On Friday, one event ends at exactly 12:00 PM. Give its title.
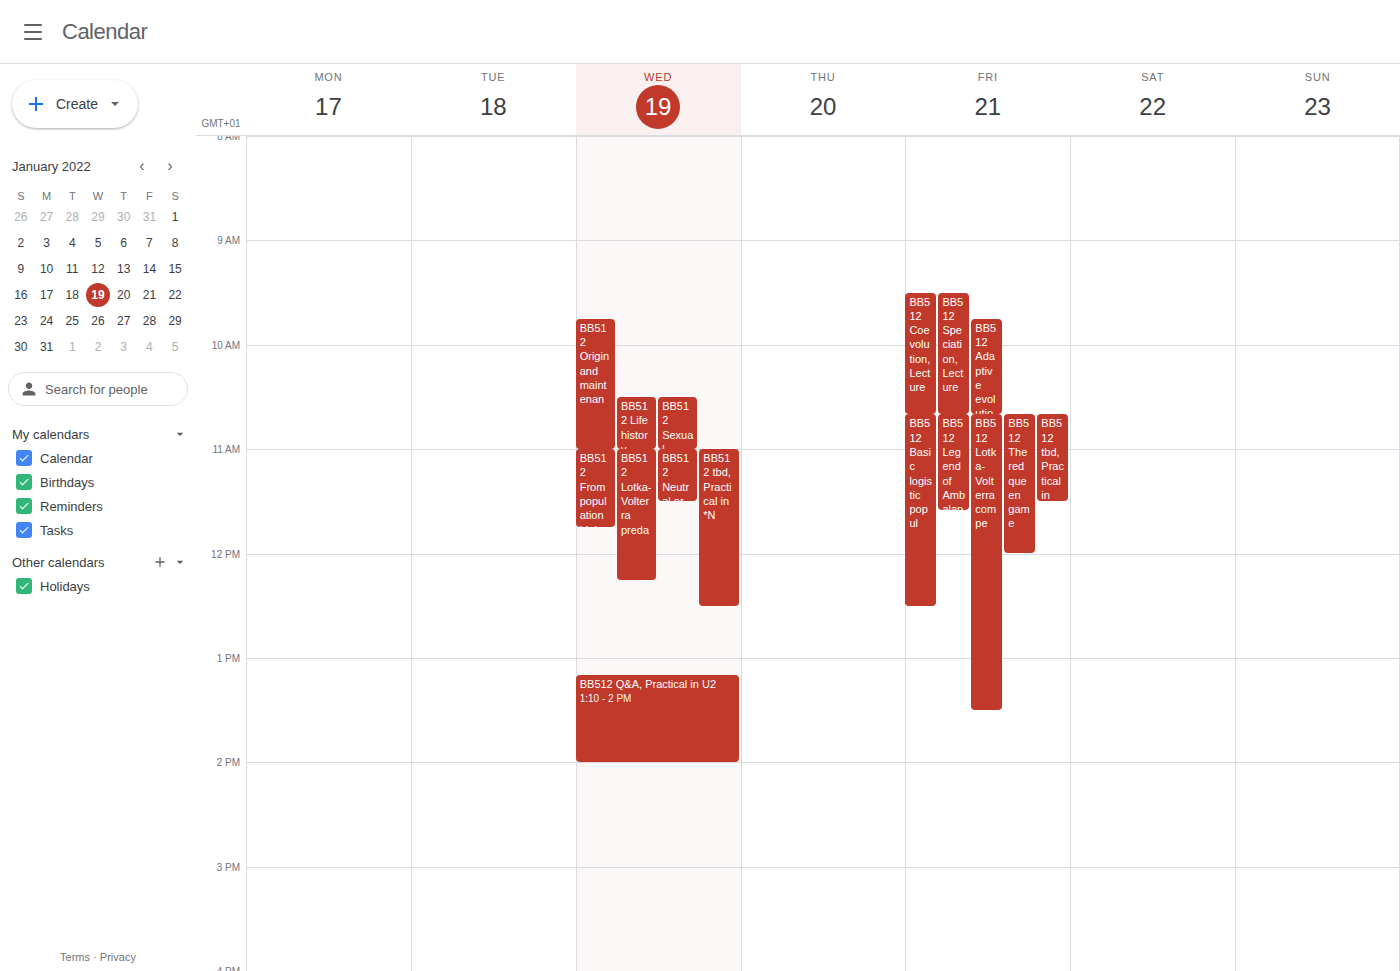
"BB512 The red queen game"